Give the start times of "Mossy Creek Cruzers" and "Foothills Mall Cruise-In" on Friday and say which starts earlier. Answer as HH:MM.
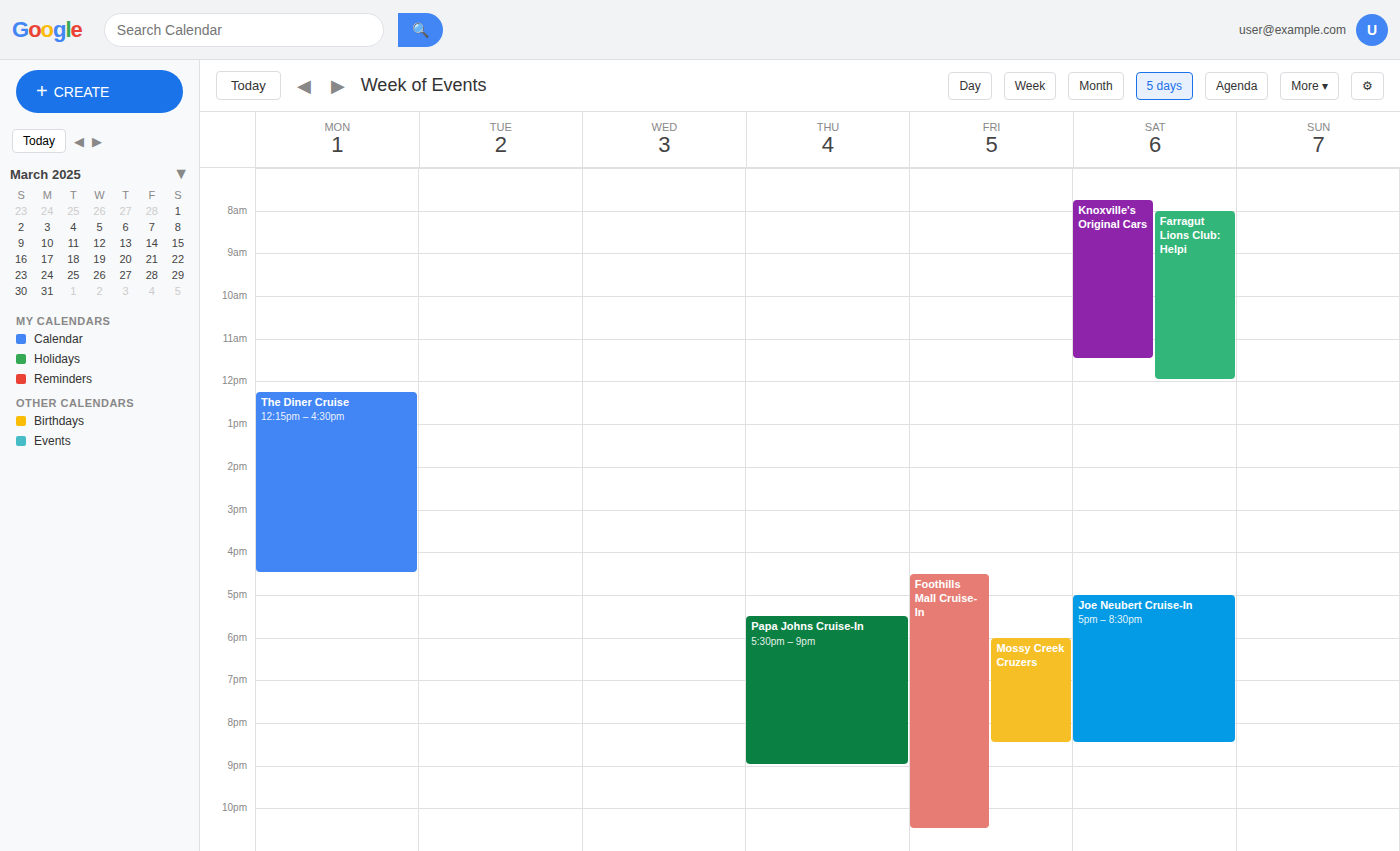
"Foothills Mall Cruise-In" 16:30; "Mossy Creek Cruzers" 18:00.